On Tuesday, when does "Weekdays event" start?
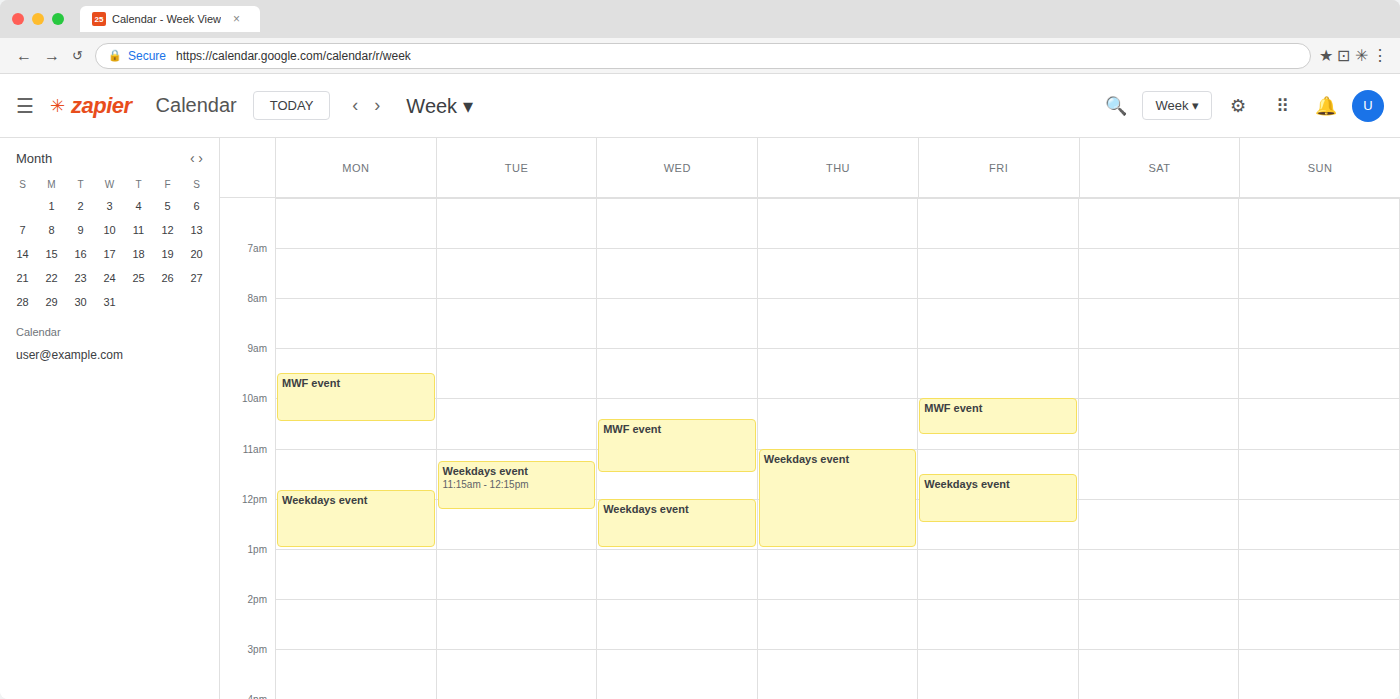
11:15 AM